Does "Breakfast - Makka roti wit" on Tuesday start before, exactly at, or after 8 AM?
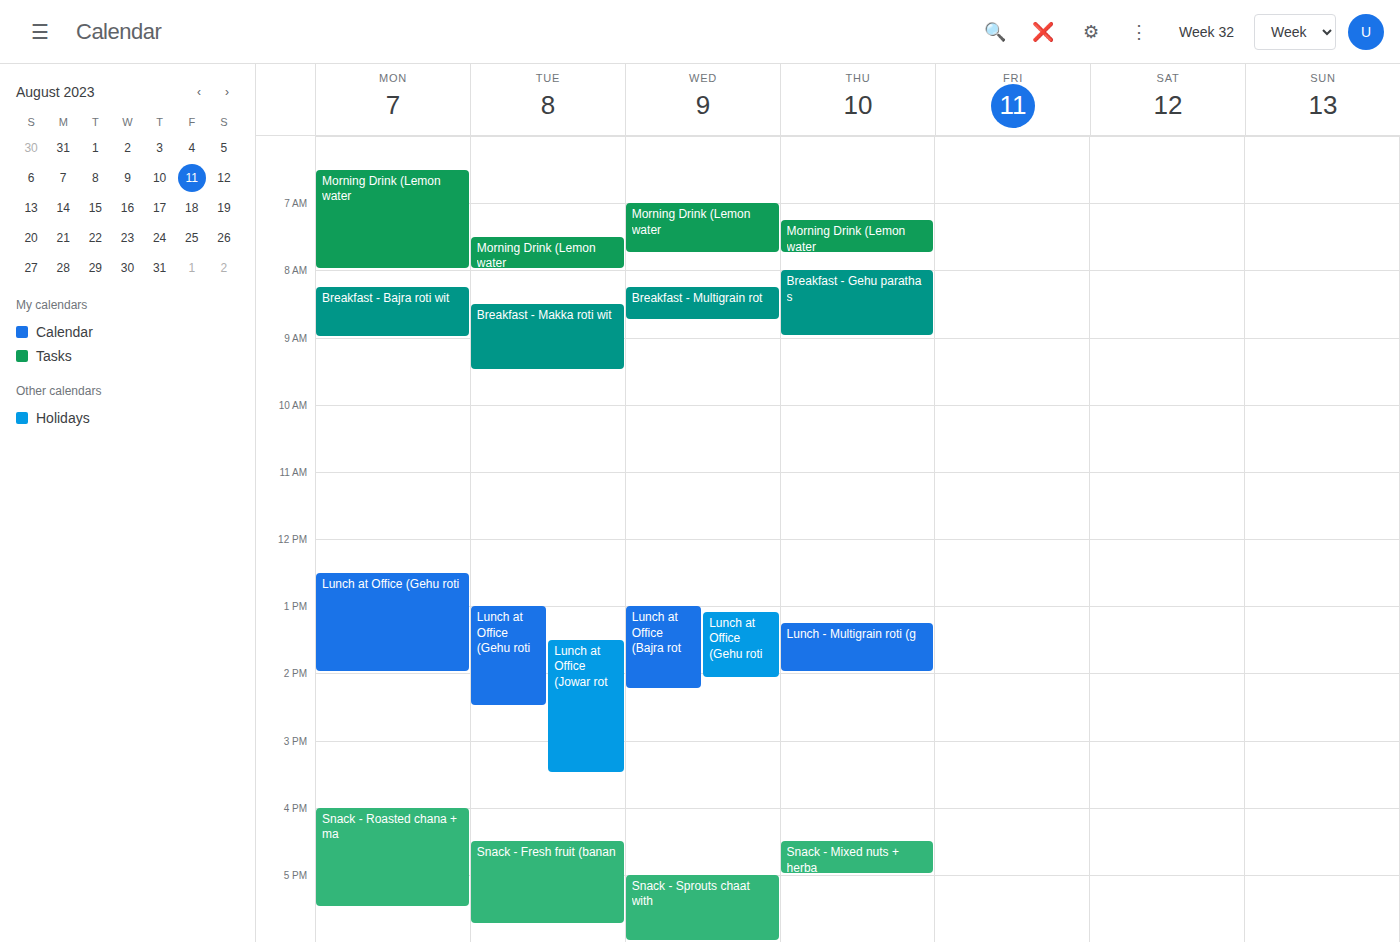
8:30 AM -- after 8 AM, 30 minutes below the 8 AM line.